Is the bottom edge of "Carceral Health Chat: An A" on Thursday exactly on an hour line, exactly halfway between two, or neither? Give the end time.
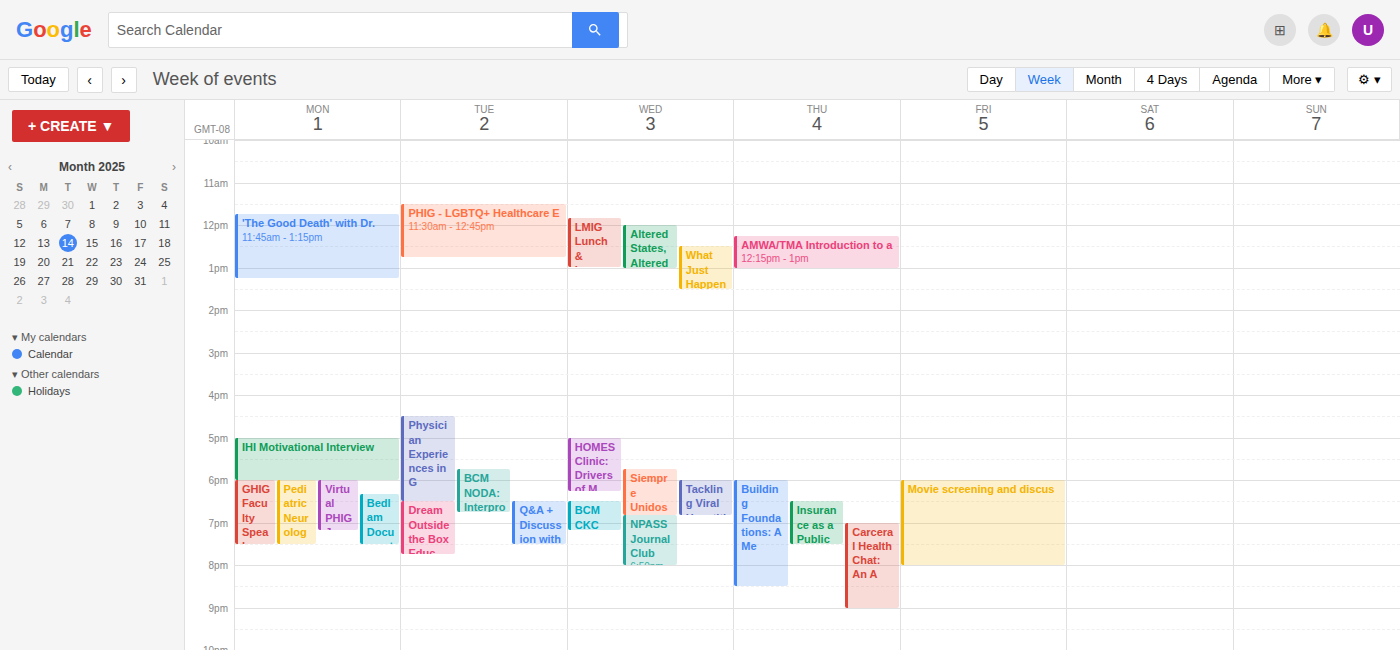
9:00 PM -- exactly on the 9 PM line.